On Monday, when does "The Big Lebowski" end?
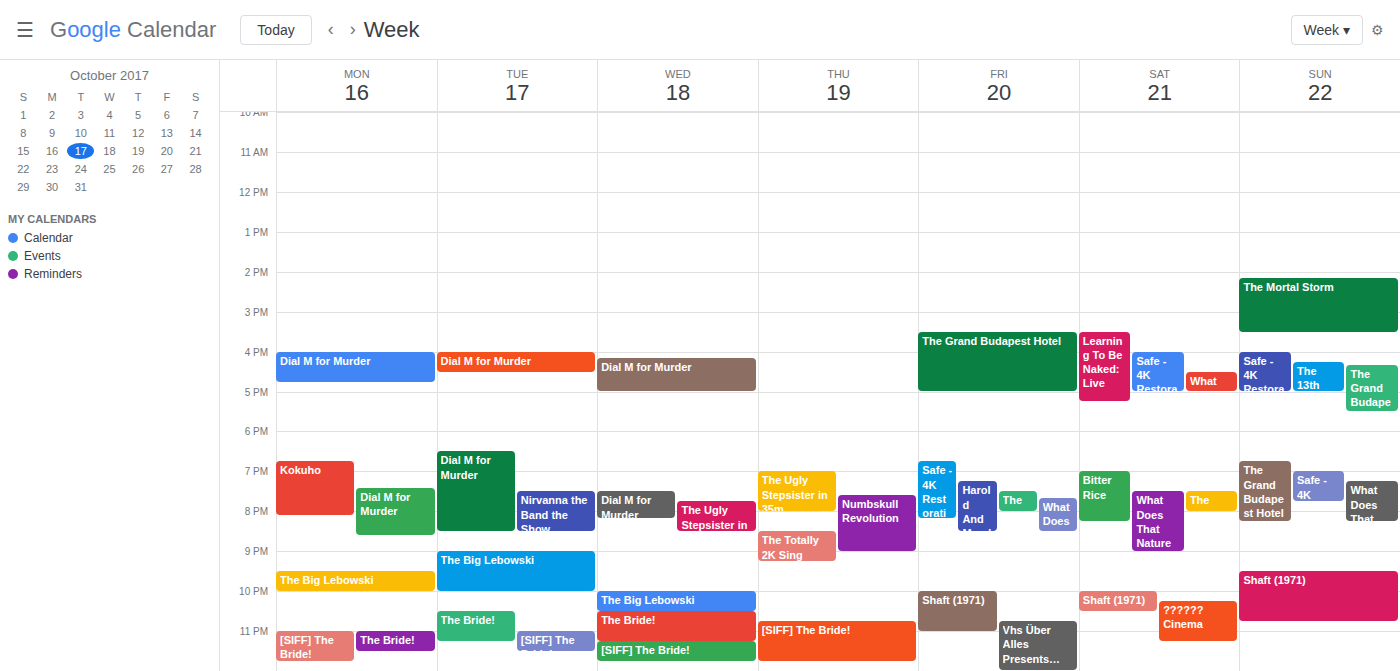
22:00